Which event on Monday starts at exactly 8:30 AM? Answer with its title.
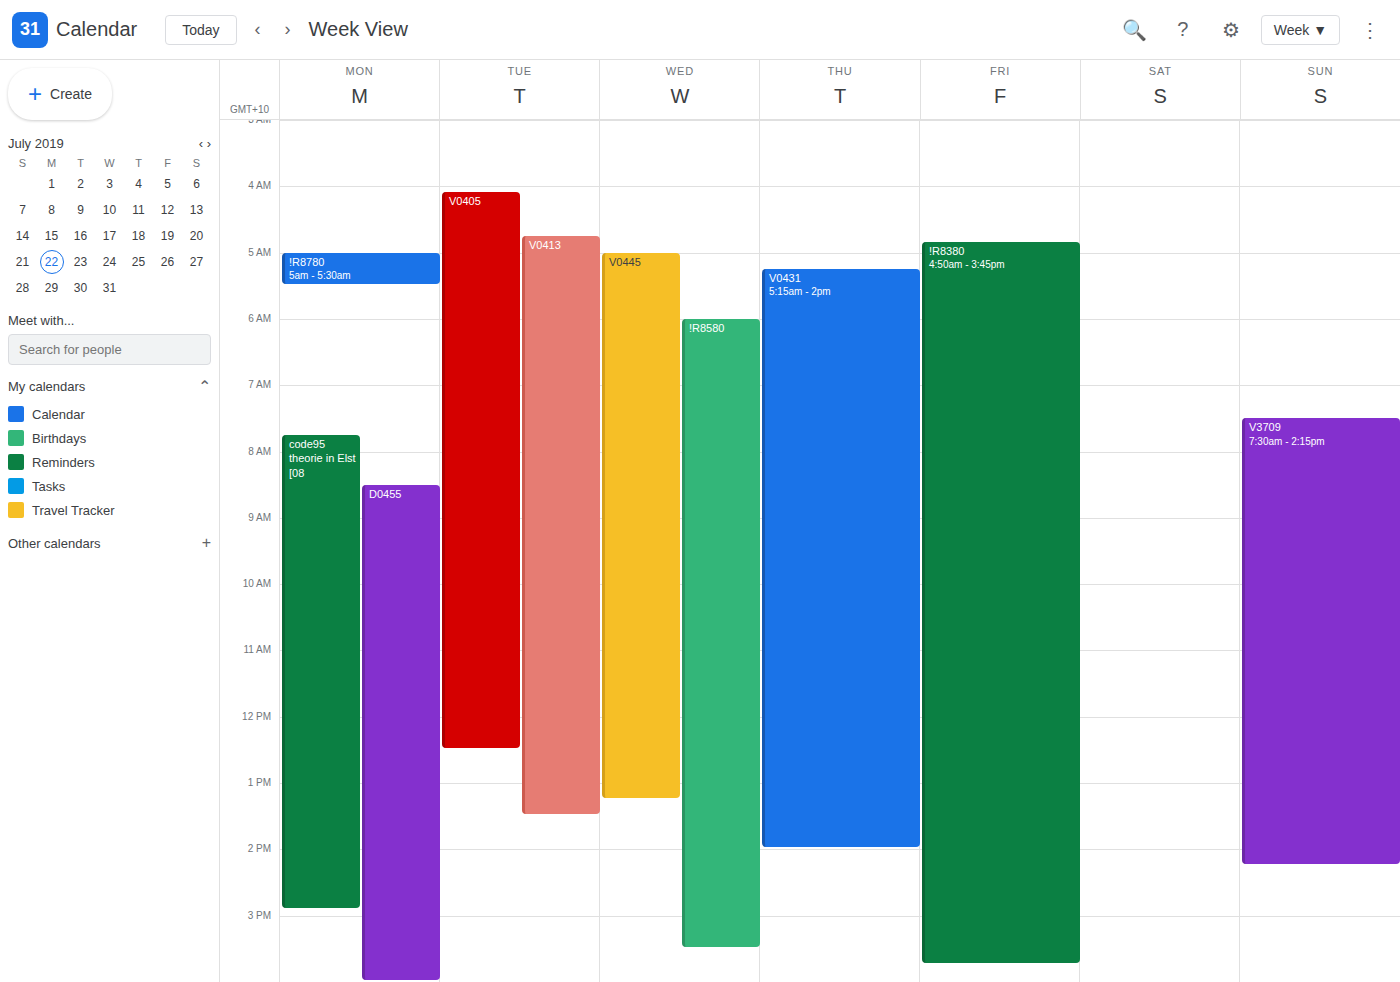
"D0455"